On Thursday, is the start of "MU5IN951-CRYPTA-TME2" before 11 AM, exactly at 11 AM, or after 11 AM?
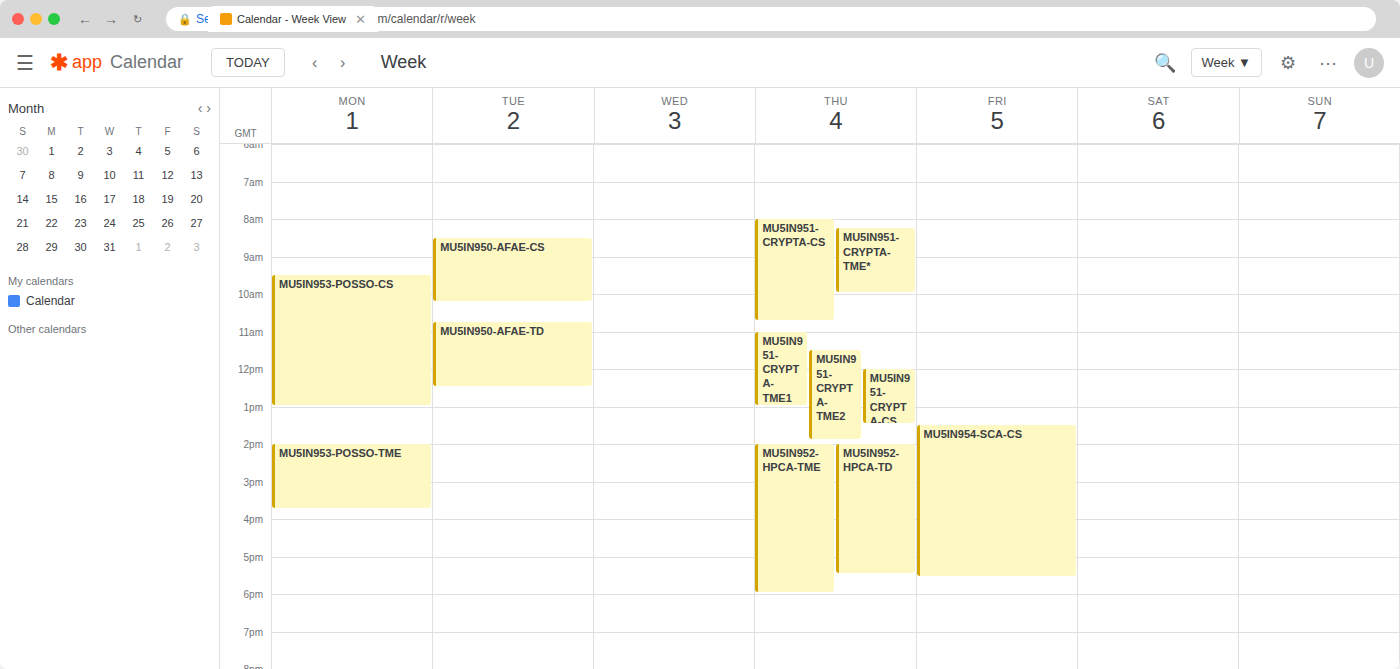
11:30 AM -- after 11 AM, 30 minutes below the 11 AM line.